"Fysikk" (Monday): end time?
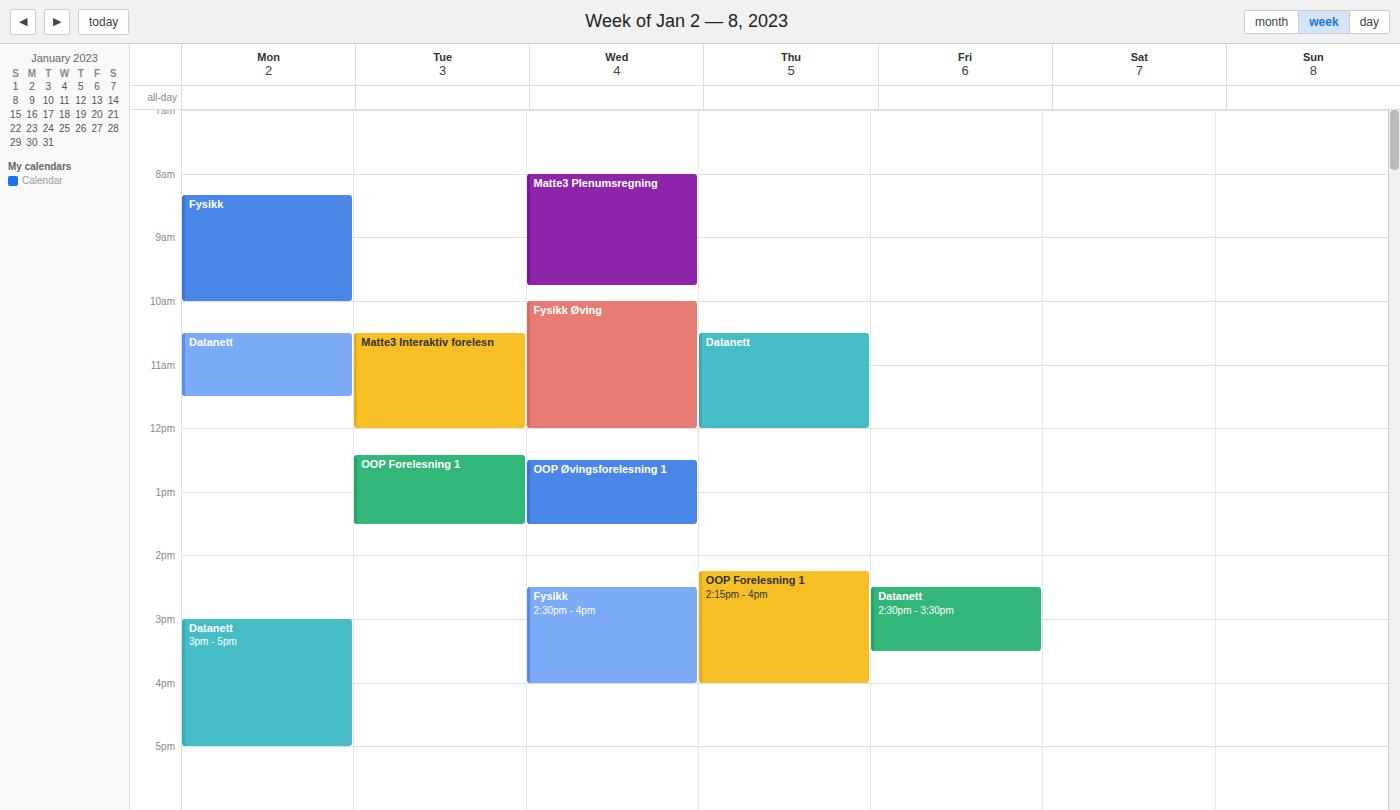
10:00 AM